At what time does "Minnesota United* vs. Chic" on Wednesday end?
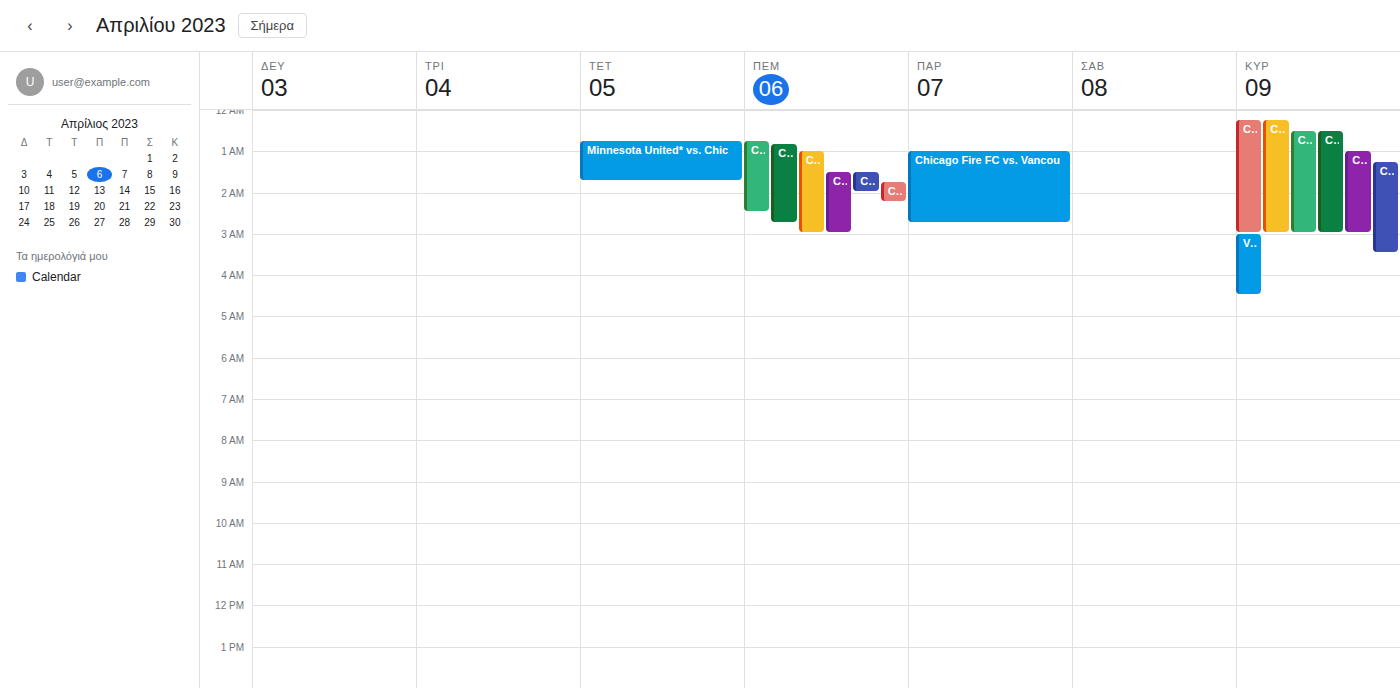
1:45 AM